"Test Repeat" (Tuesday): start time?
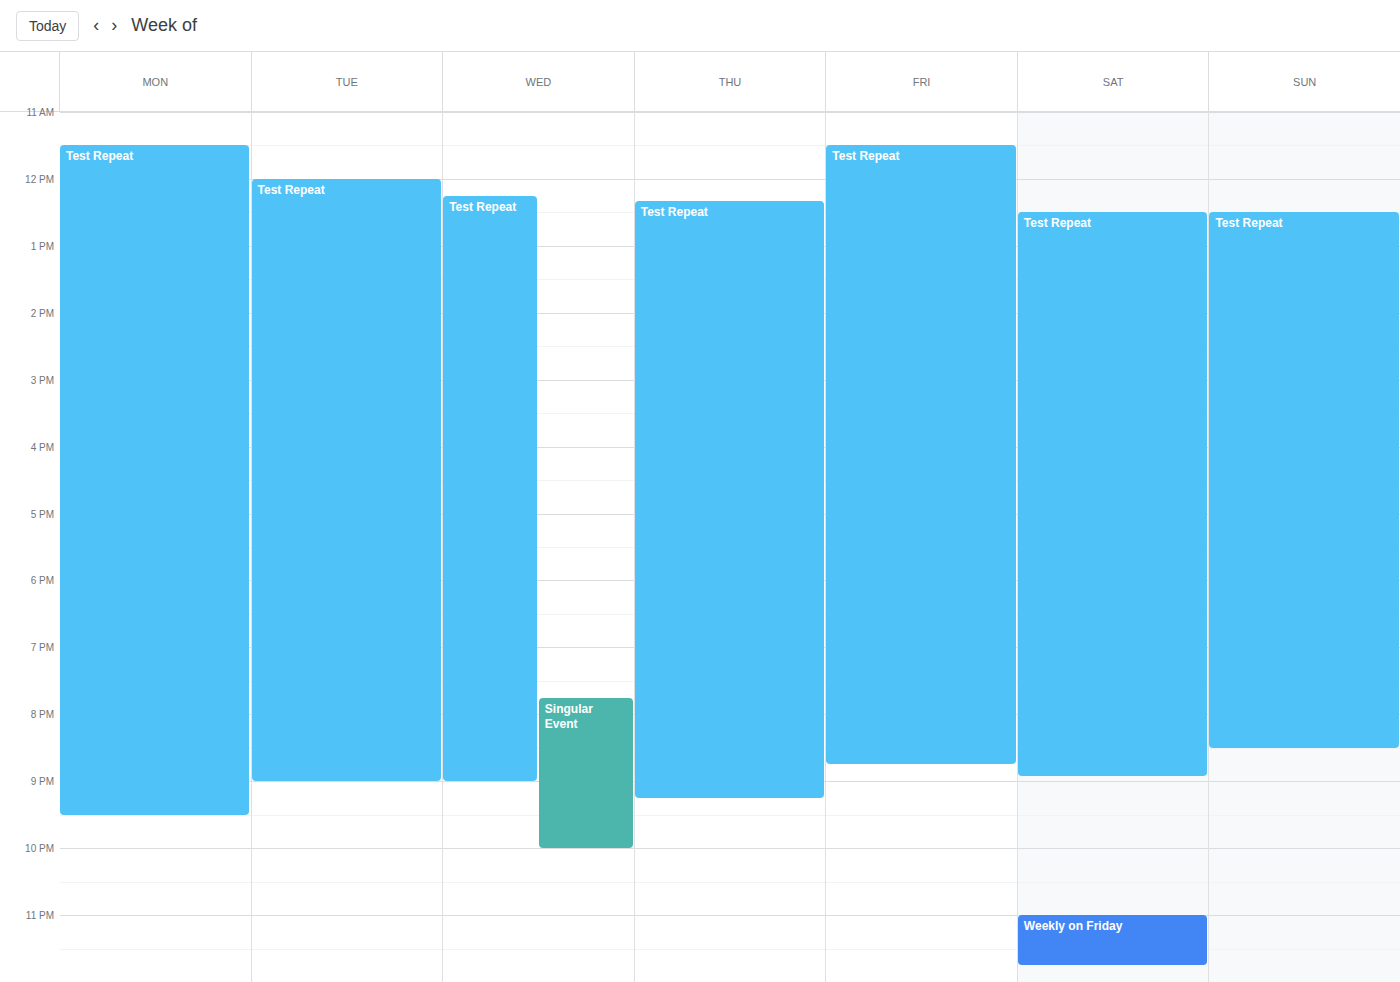
12:00 PM